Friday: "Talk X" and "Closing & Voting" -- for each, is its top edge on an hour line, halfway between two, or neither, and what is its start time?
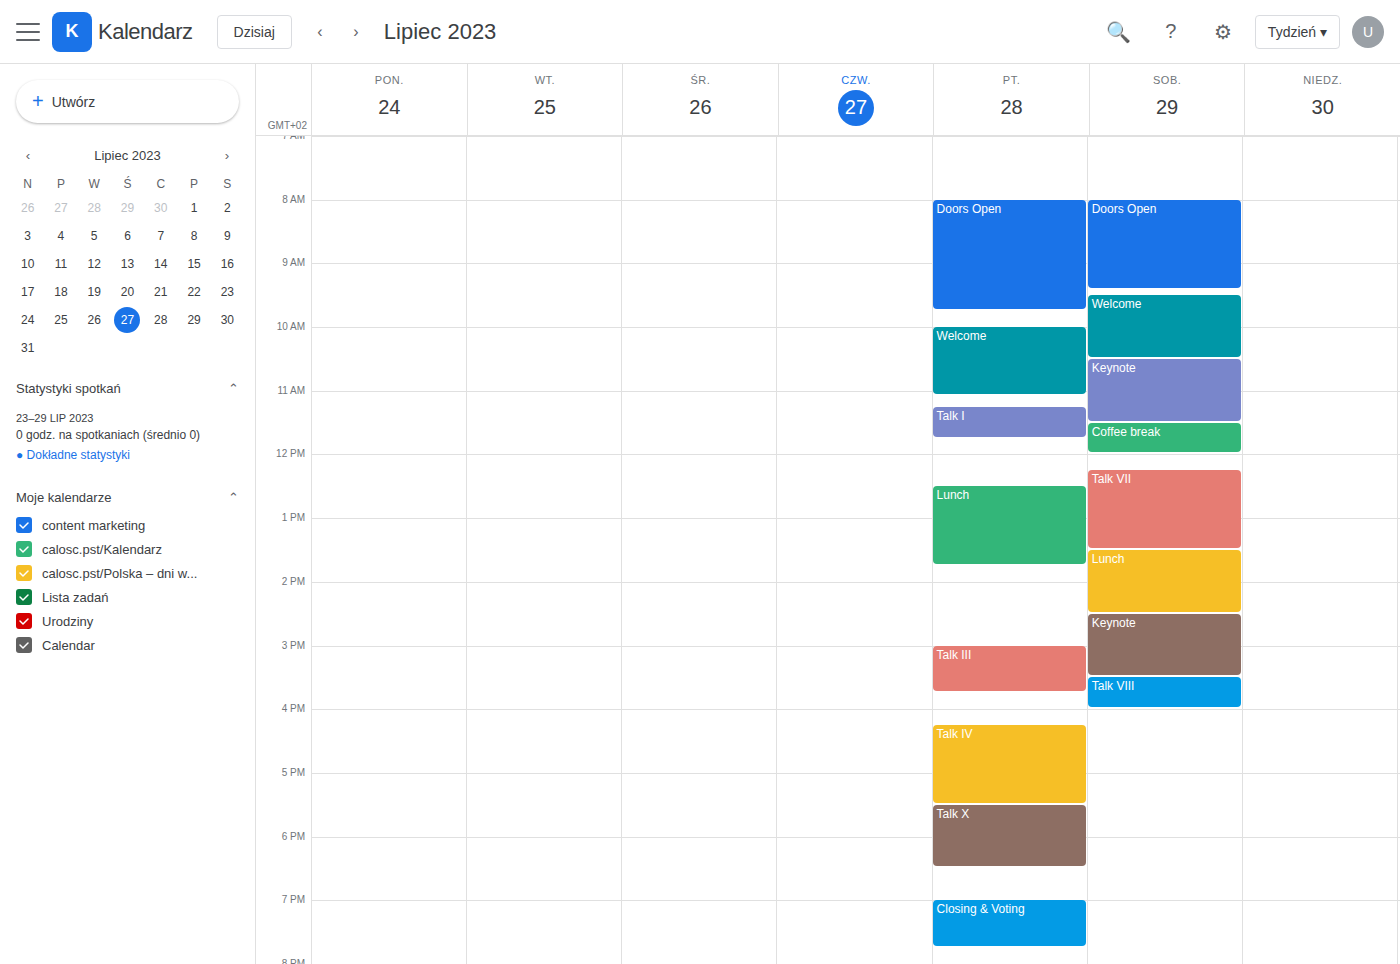
"Talk X": 5:30 PM, halfway between the 5 PM and 6 PM lines. "Closing & Voting": 7:00 PM, exactly on the 7 PM line.